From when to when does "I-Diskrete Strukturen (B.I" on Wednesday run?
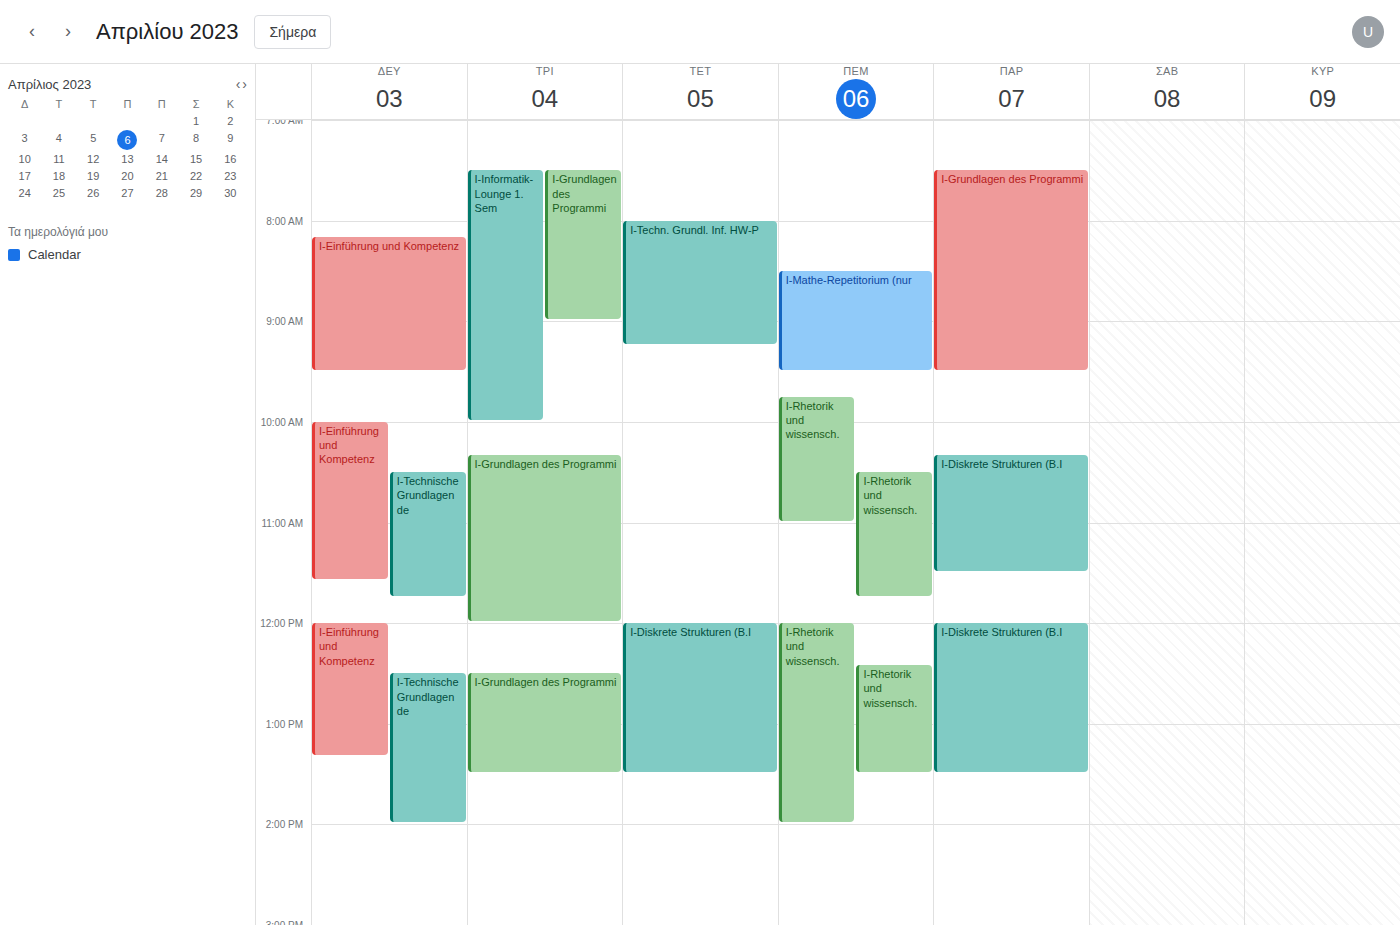
12:00 to 13:30